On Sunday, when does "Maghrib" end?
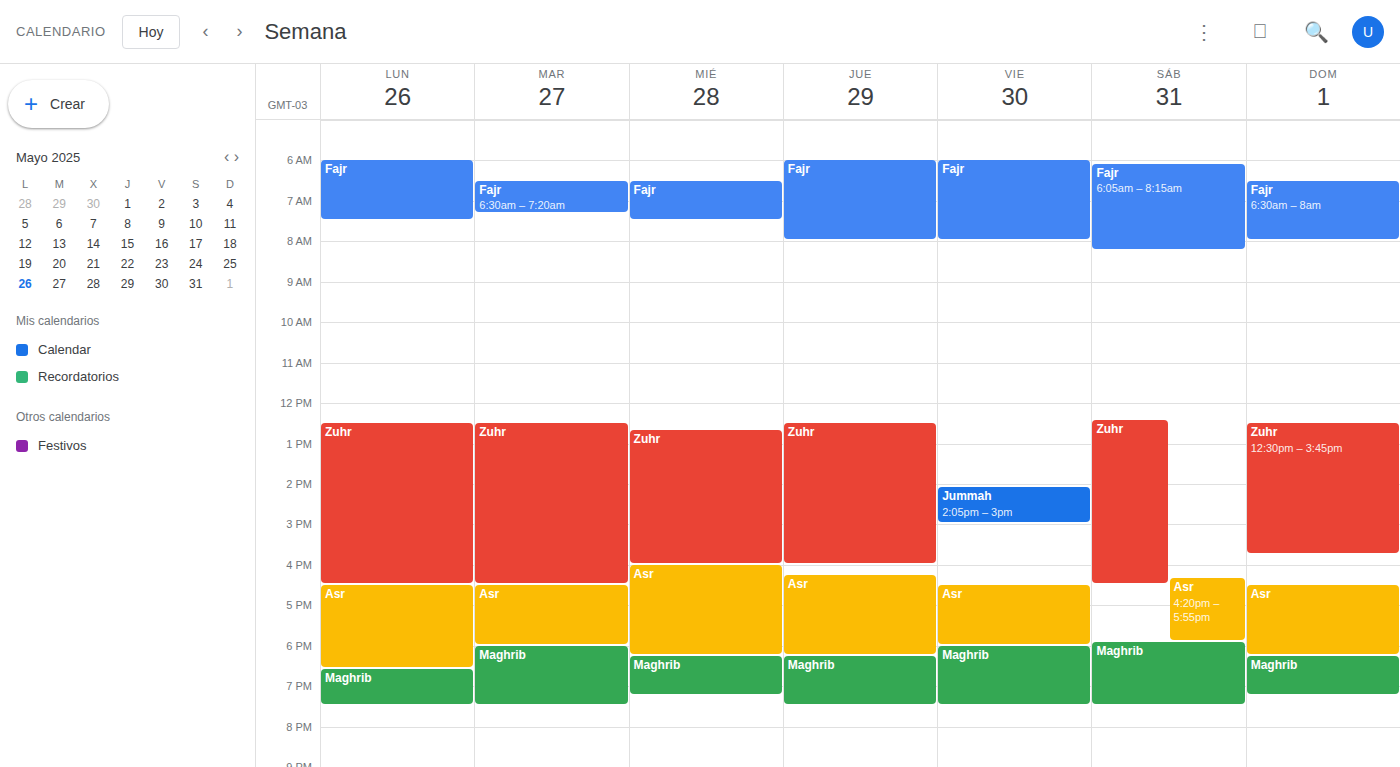
7:15 PM